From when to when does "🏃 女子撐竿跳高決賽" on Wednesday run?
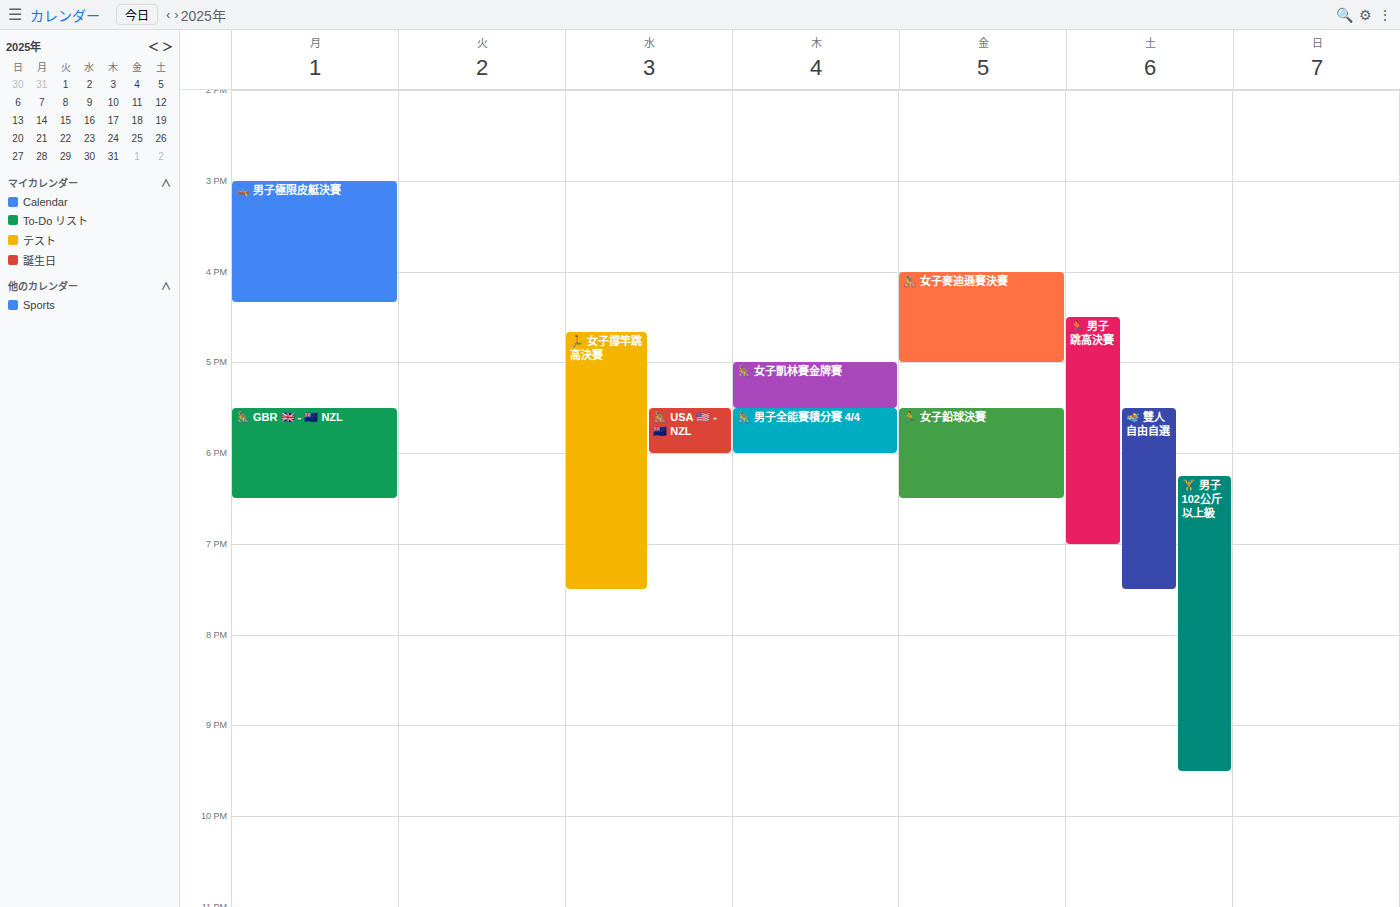
4:40 PM to 7:30 PM